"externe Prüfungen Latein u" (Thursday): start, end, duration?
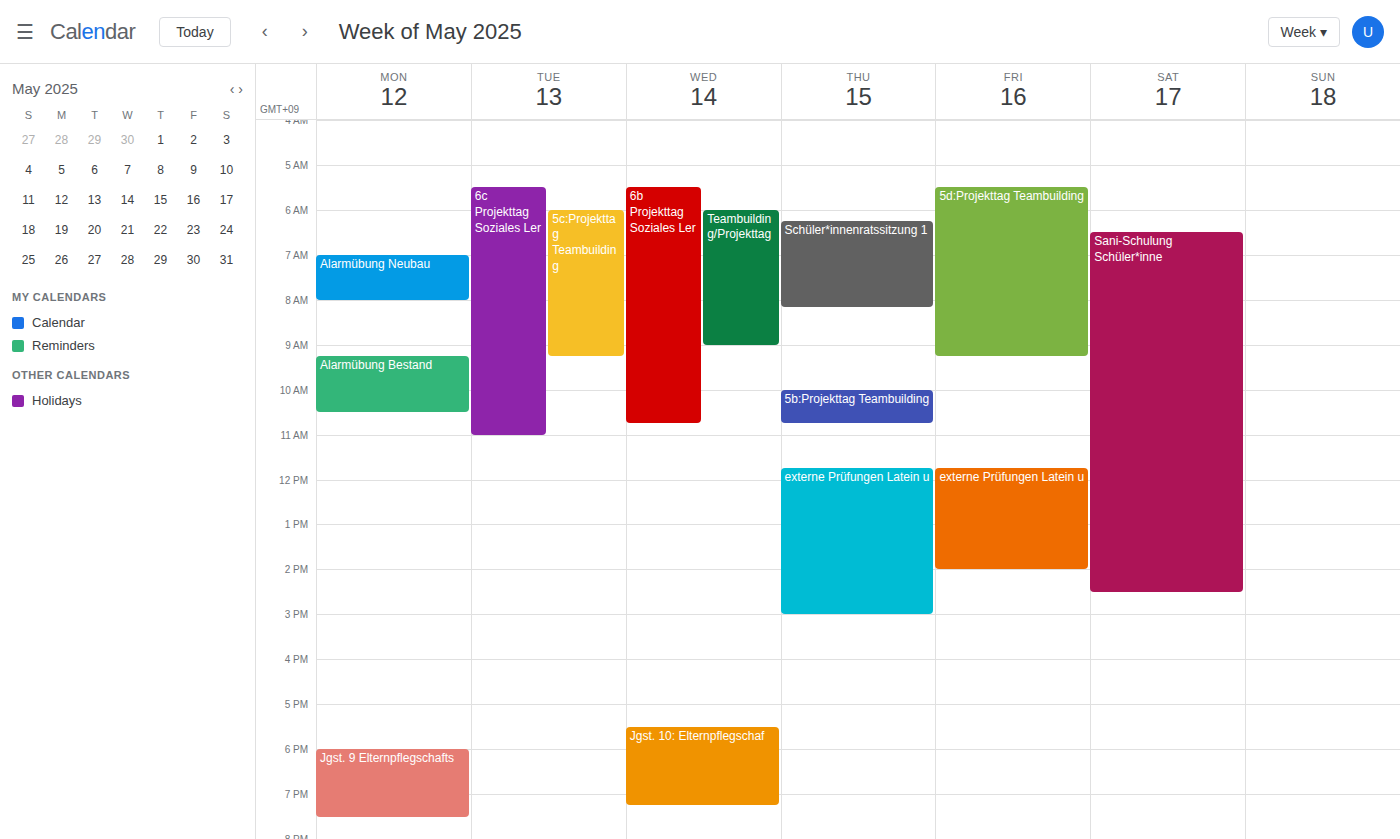
11:45 AM to 3:00 PM, 3 hours 15 minutes